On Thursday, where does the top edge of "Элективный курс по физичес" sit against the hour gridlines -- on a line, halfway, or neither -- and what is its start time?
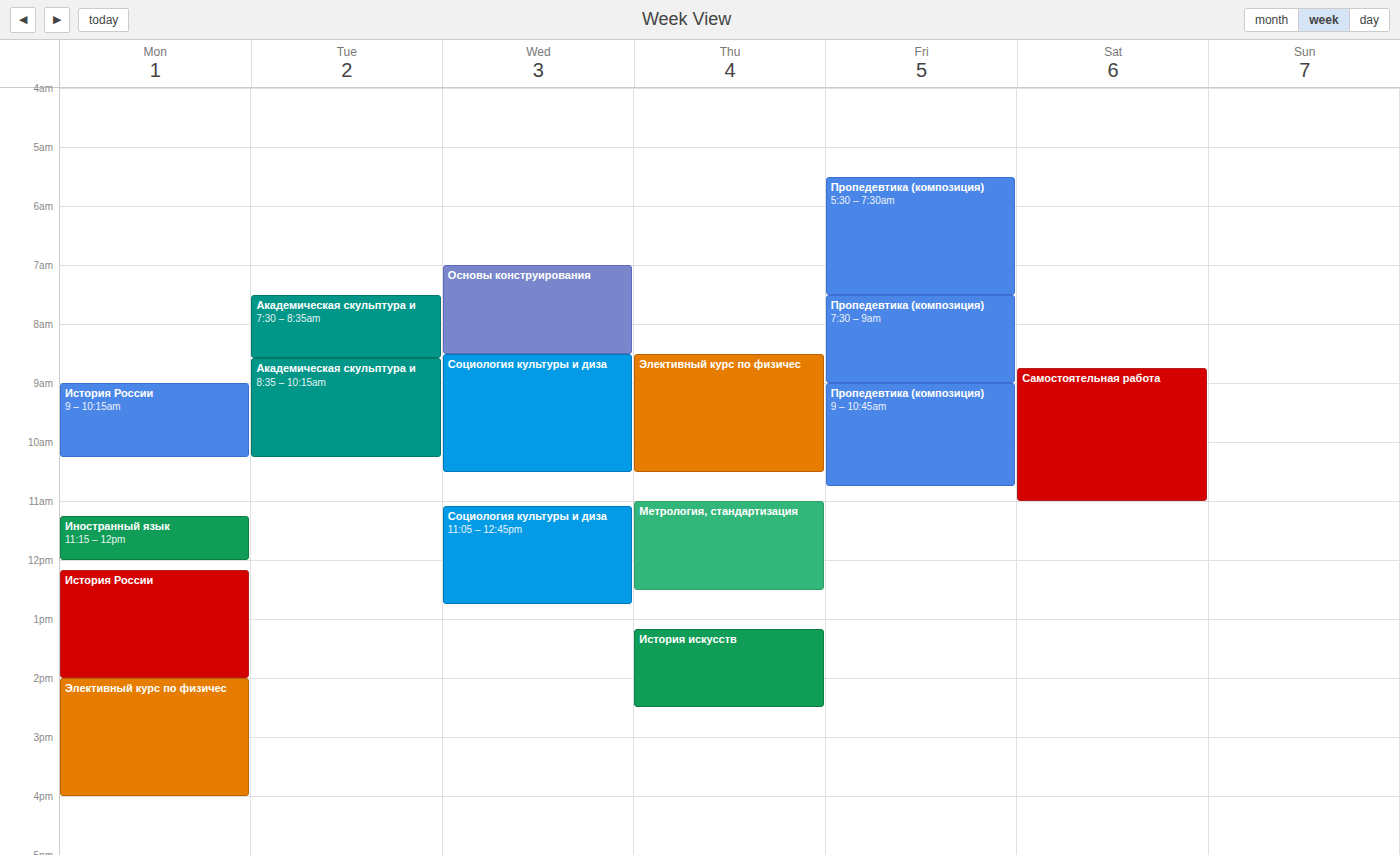
8:30 AM -- halfway between the 8 AM and 9 AM lines.